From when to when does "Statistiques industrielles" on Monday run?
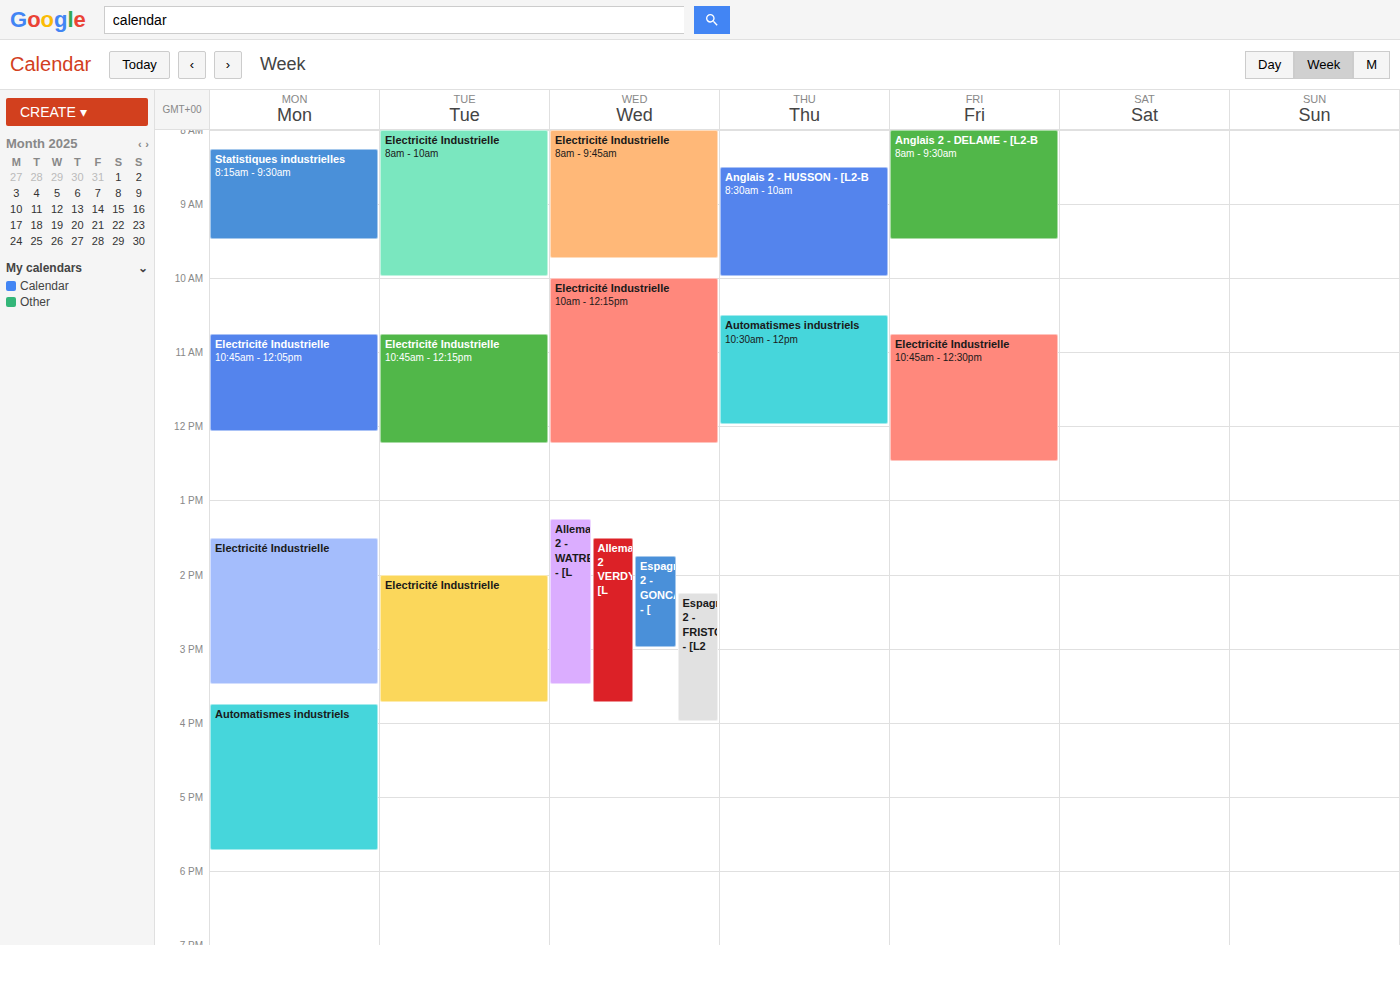
8:15 AM to 9:30 AM